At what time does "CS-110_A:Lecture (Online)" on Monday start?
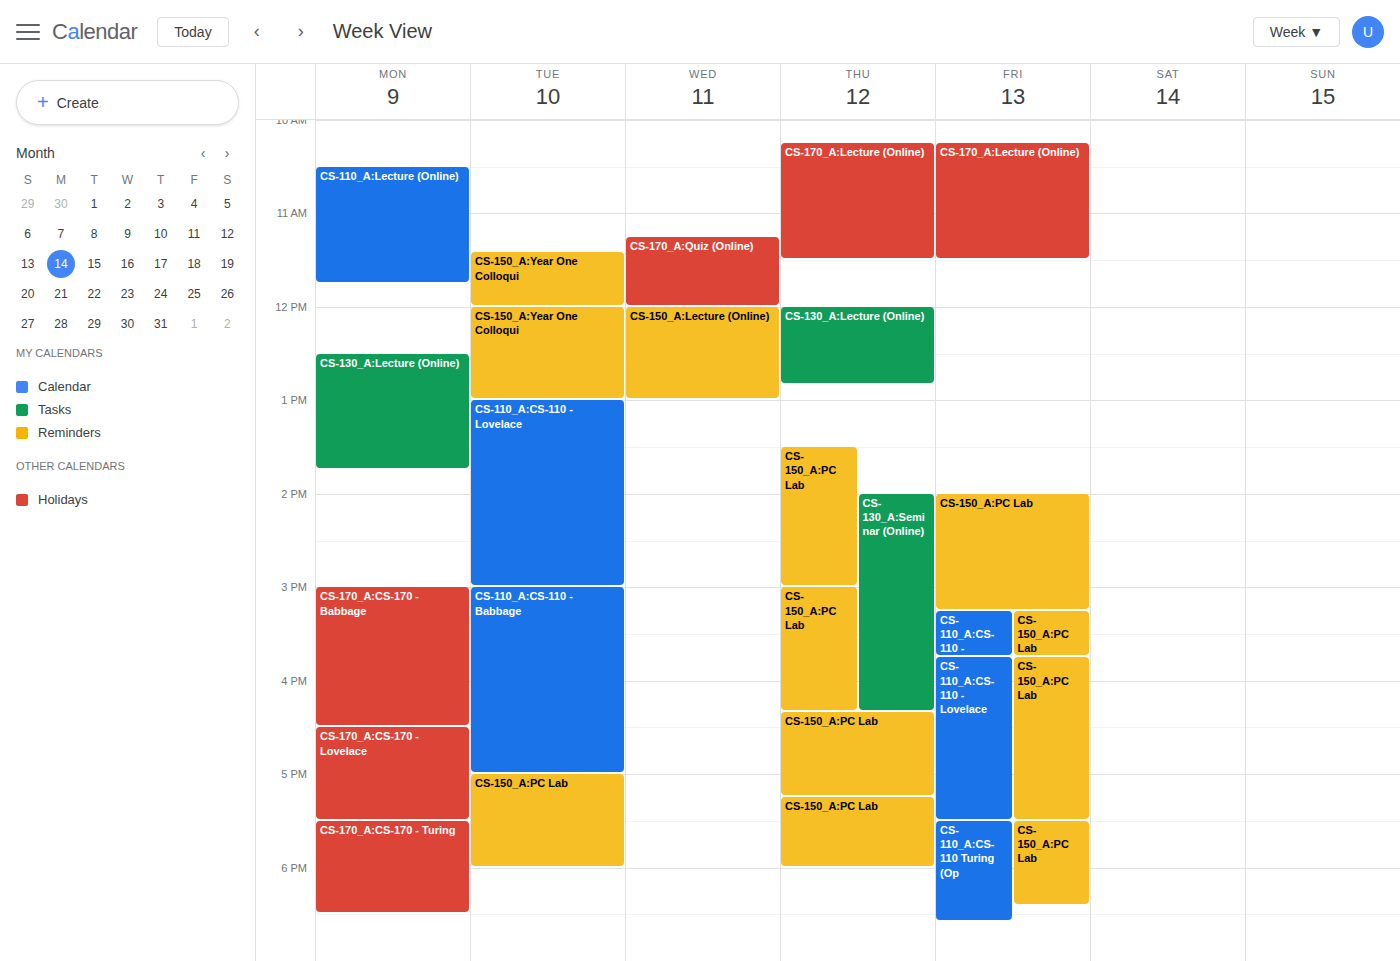
10:30 AM